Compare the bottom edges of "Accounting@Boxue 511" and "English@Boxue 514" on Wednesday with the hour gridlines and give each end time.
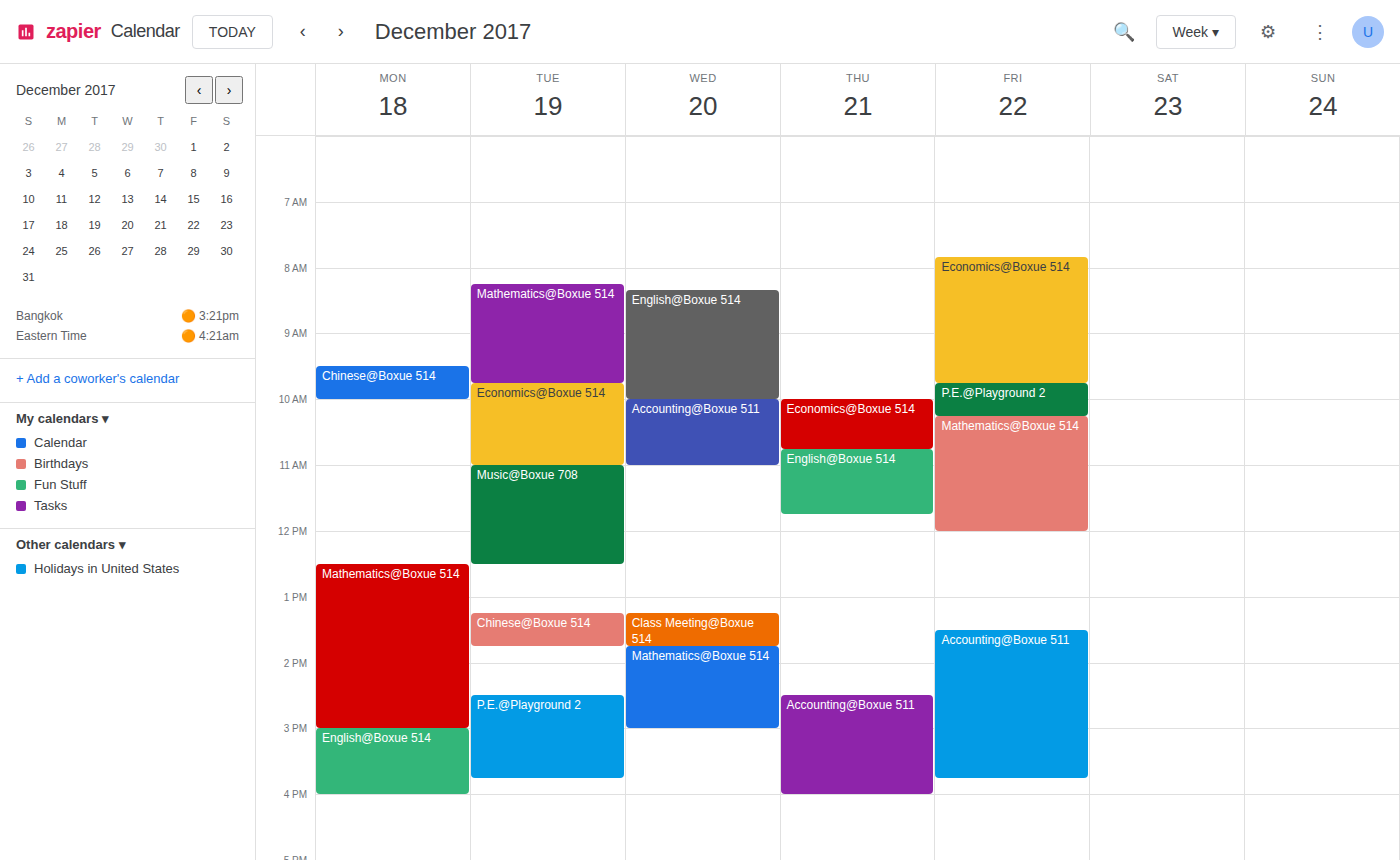
"Accounting@Boxue 511": 11:00 AM, exactly on the 11 AM line. "English@Boxue 514": 10:00 AM, exactly on the 10 AM line.